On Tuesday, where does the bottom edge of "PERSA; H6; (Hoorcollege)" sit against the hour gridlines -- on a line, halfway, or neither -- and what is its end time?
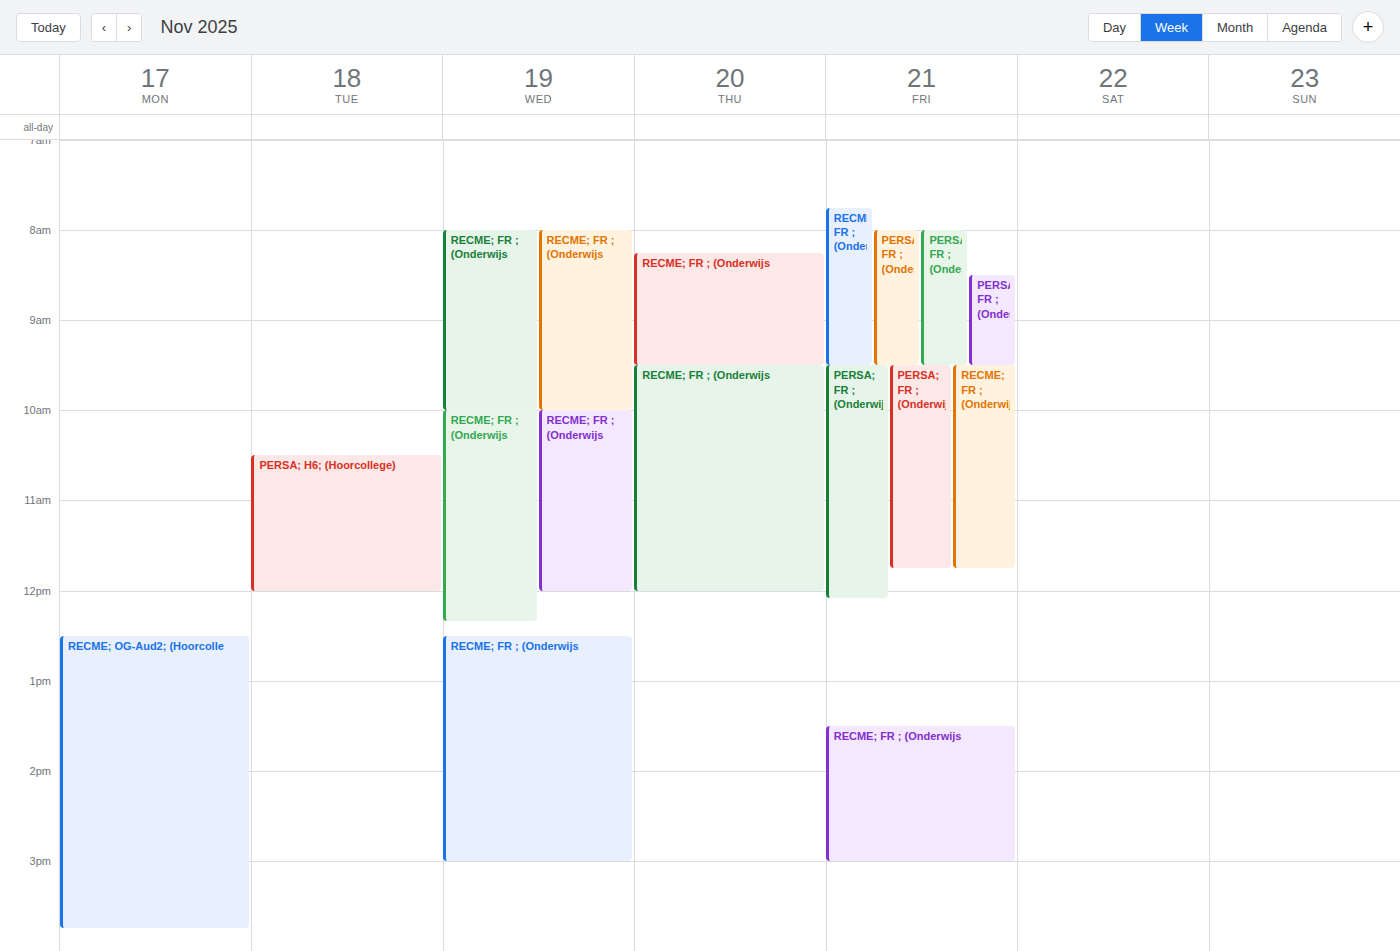
12:00 -- exactly on the 12:00 line.